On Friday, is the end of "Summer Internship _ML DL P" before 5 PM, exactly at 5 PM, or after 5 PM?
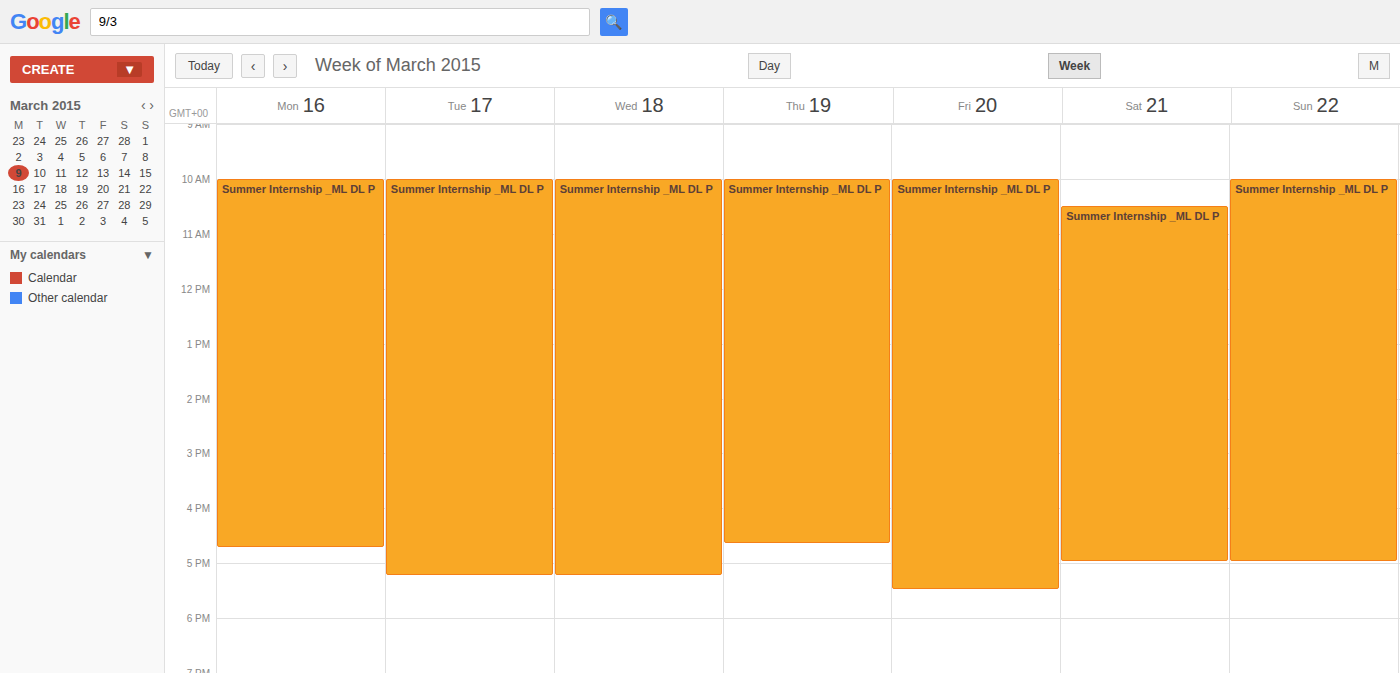
5:30 PM -- after 5 PM, 30 minutes below the 5 PM line.